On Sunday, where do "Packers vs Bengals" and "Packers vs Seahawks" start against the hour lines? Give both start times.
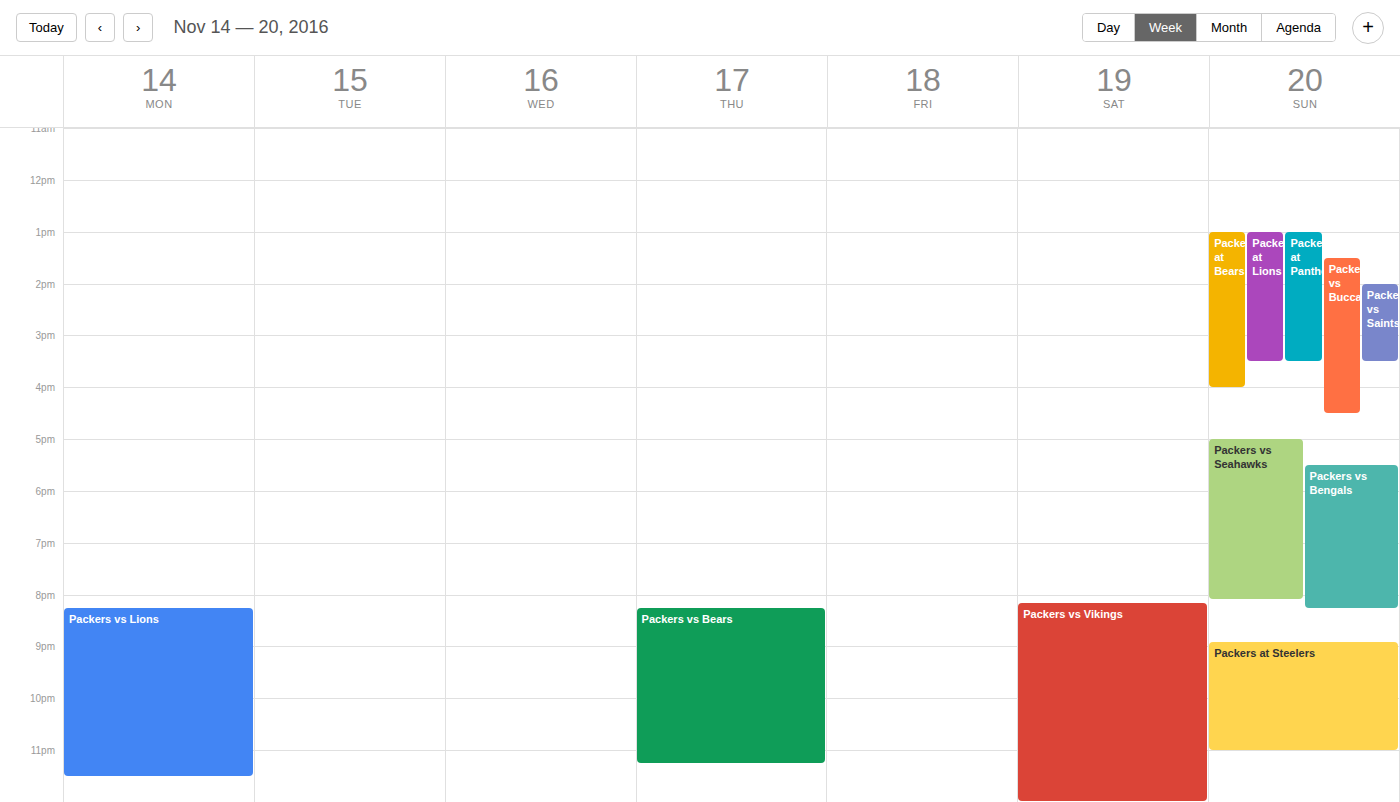
"Packers vs Bengals": 17:30, halfway between the 17:00 and 18:00 lines. "Packers vs Seahawks": 17:00, exactly on the 17:00 line.